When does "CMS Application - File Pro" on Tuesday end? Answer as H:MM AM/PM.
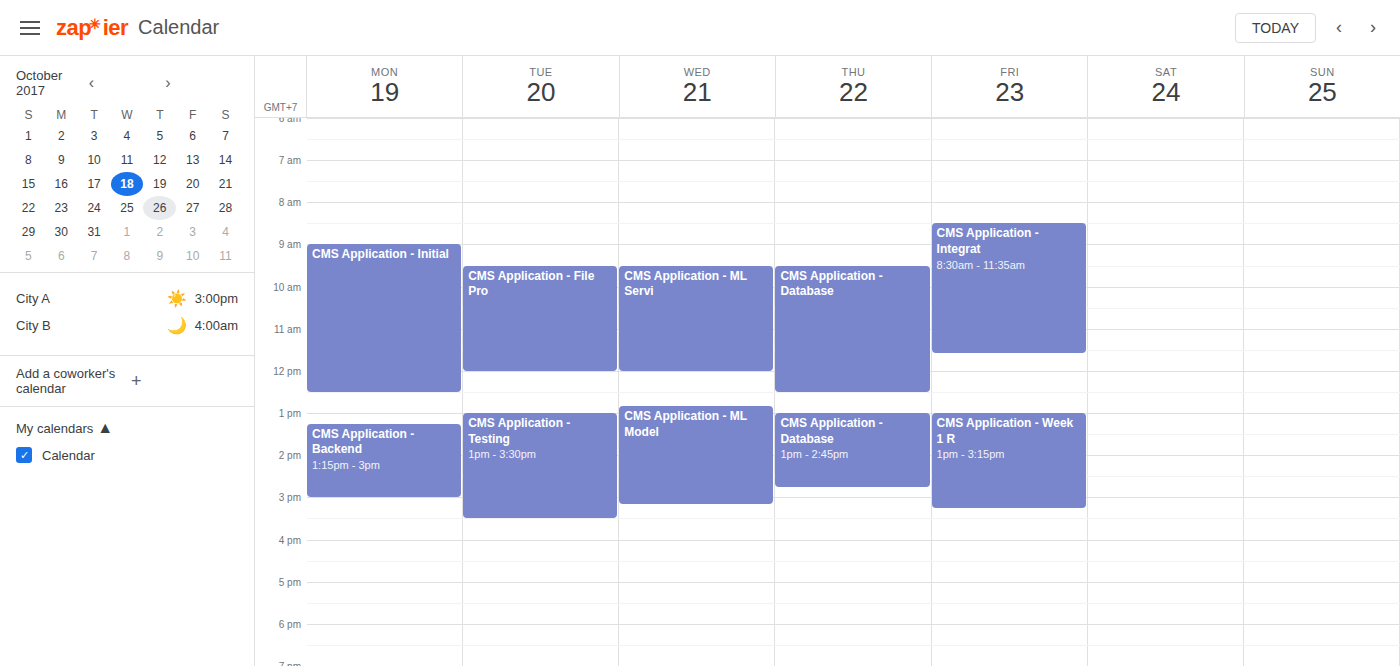
12:00 PM